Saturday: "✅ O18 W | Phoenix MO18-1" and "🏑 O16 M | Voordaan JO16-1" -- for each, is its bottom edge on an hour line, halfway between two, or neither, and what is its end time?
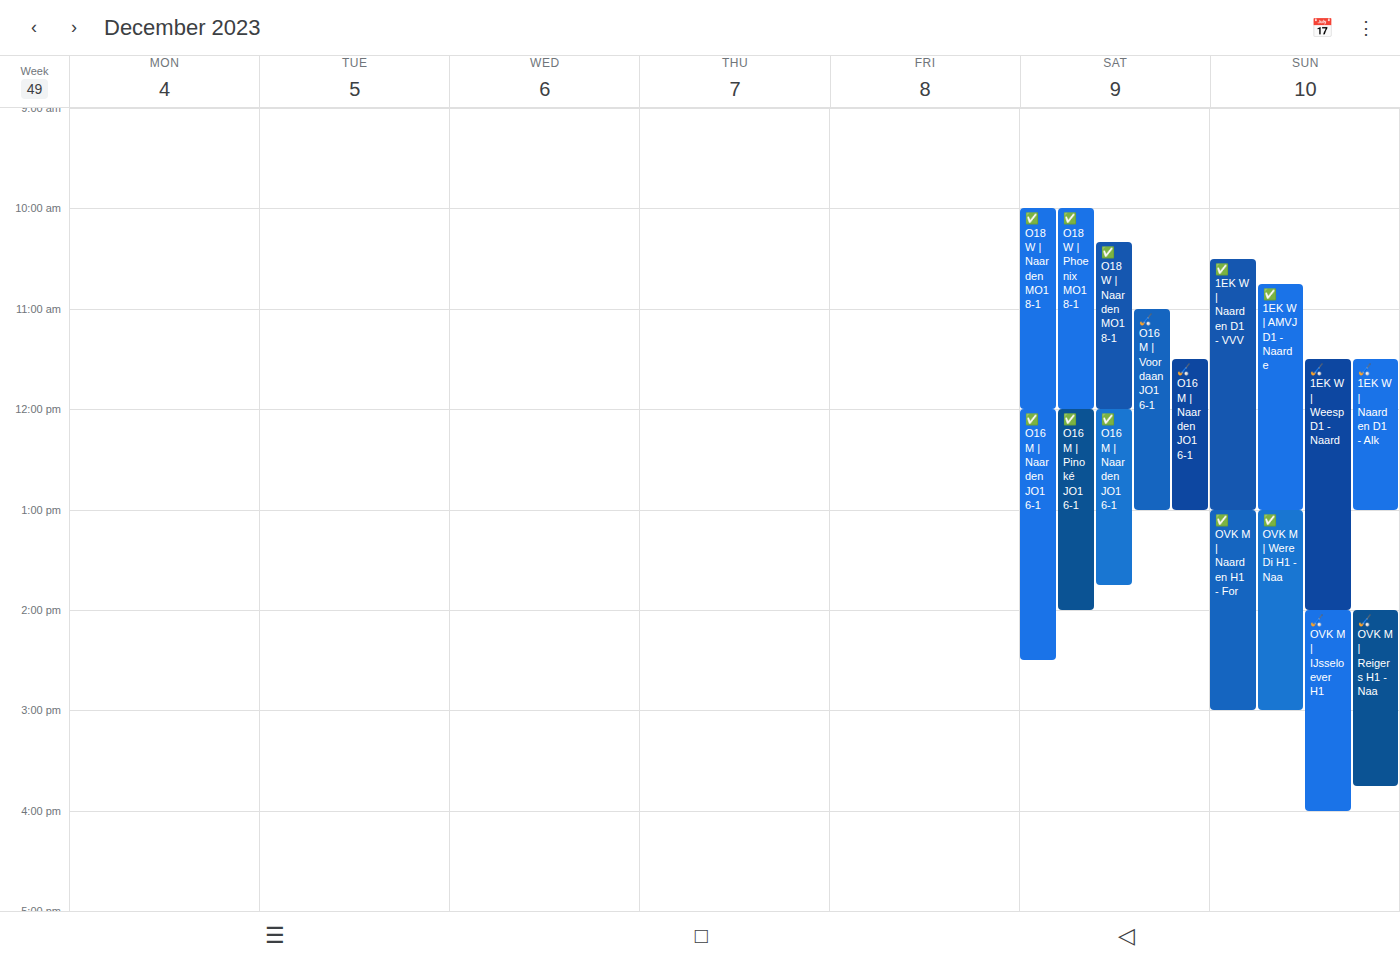
"✅ O18 W | Phoenix MO18-1": 12:00 PM, exactly on the 12 PM line. "🏑 O16 M | Voordaan JO16-1": 1:00 PM, exactly on the 1 PM line.